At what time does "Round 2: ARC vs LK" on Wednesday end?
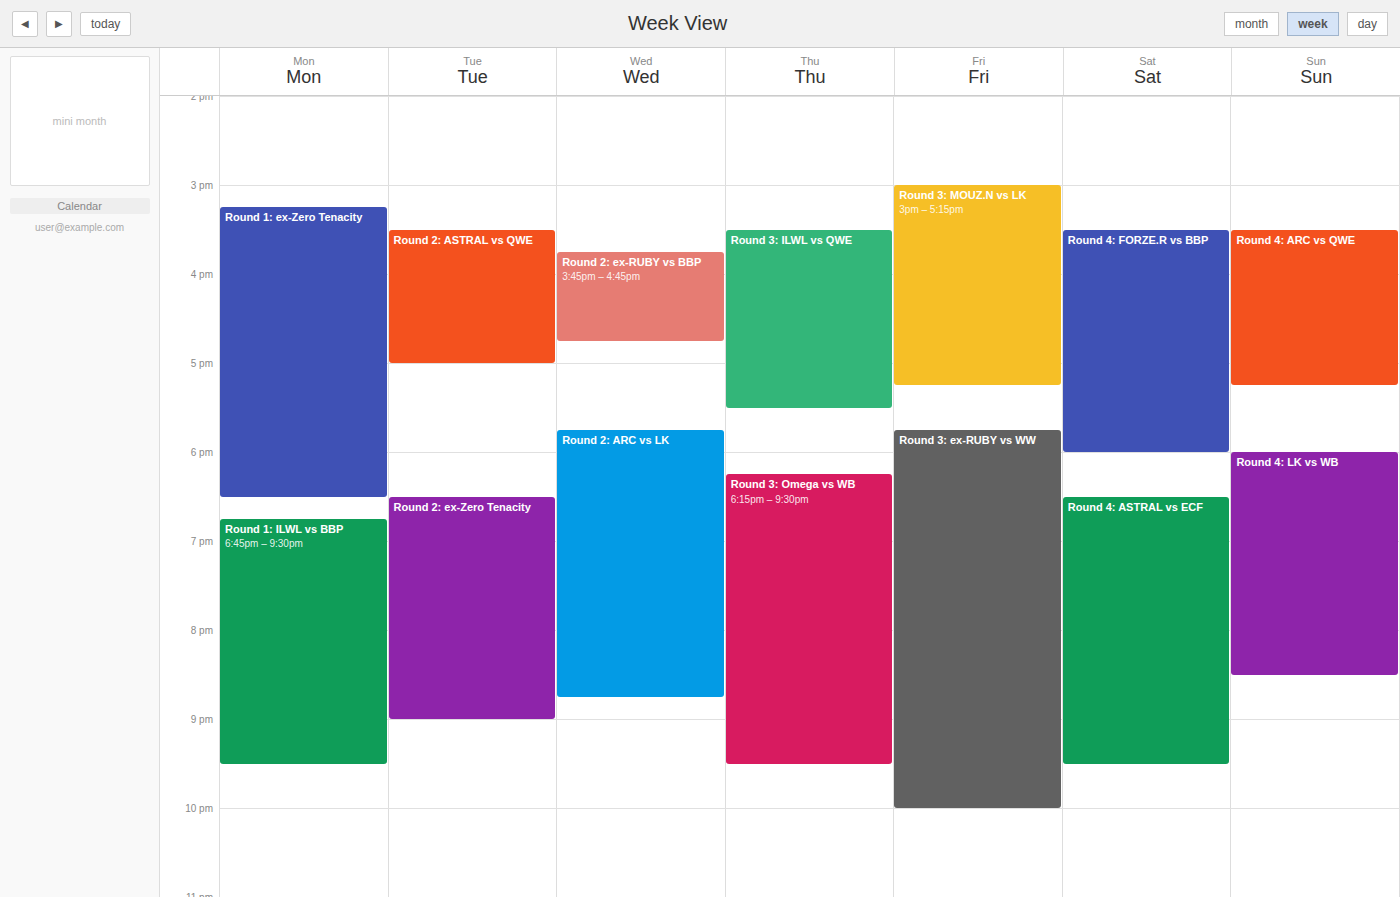
20:45